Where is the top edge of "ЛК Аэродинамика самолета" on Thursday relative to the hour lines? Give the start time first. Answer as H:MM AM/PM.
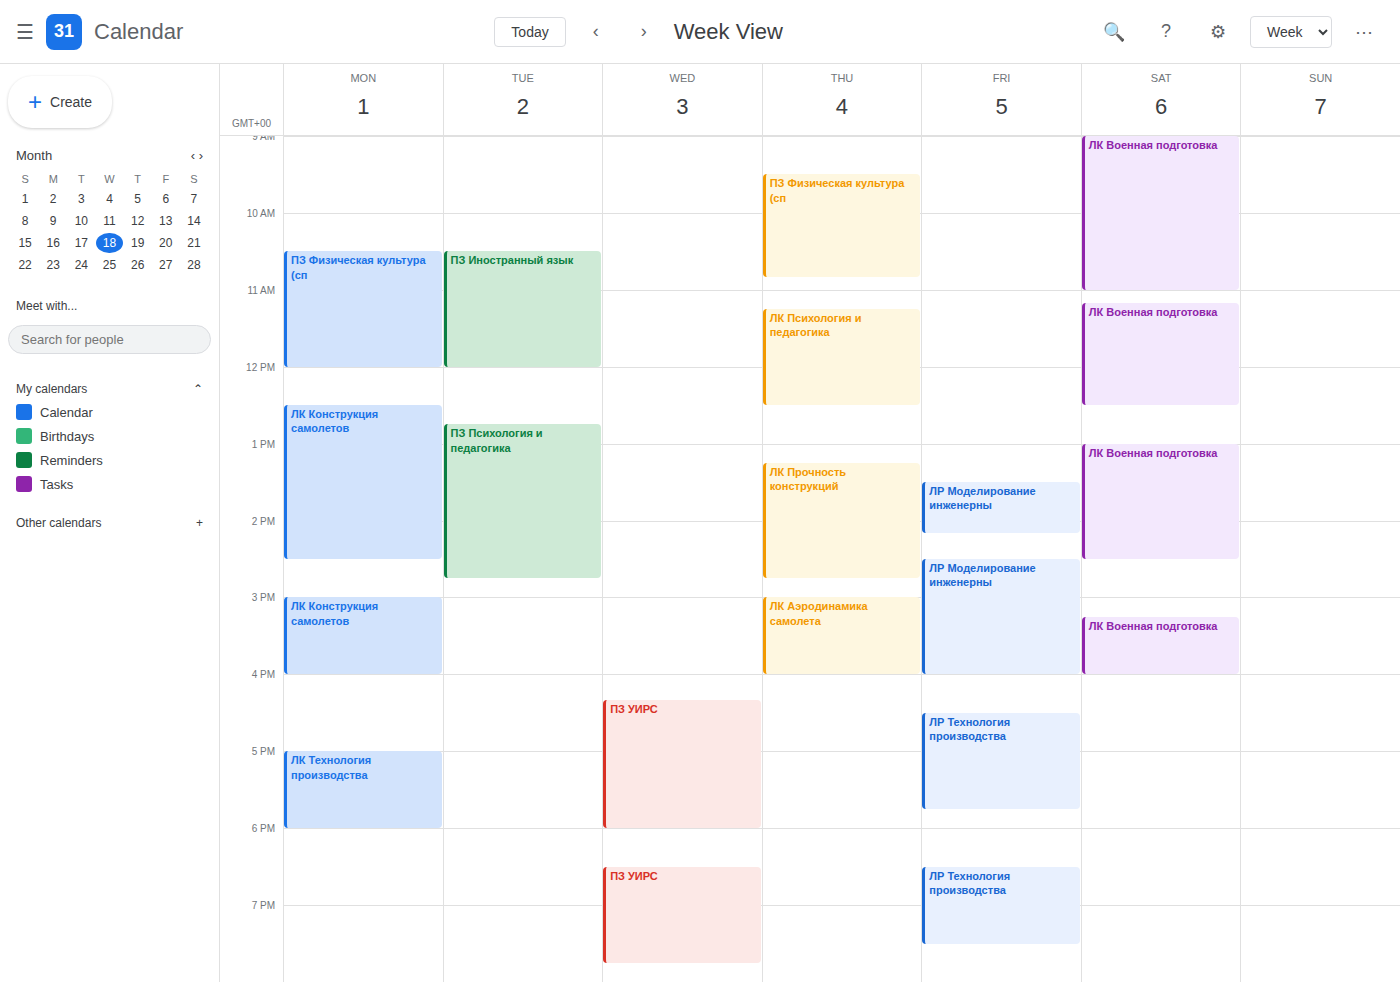
3:00 PM -- exactly on the 3 PM line.